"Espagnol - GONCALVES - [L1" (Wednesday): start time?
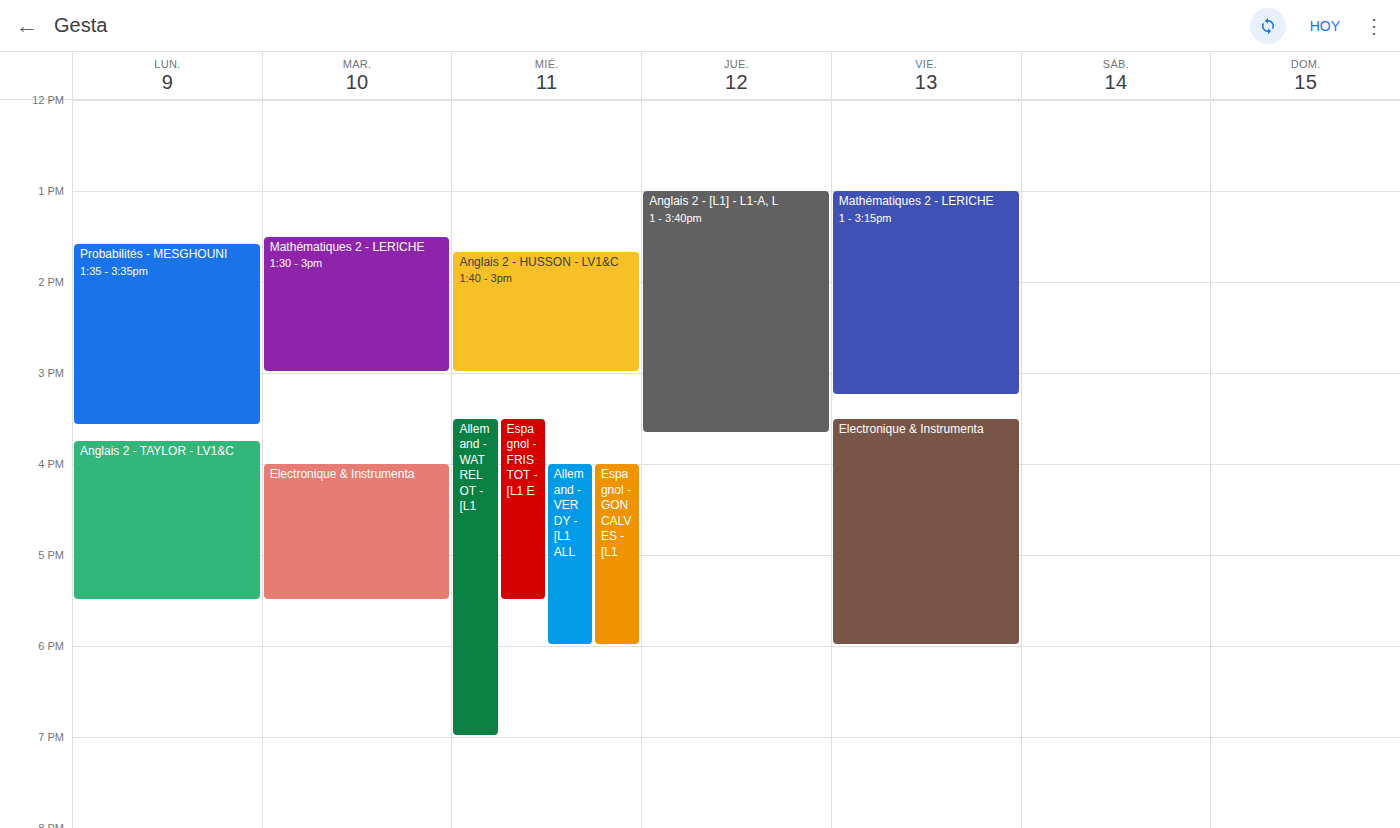
4:00 PM